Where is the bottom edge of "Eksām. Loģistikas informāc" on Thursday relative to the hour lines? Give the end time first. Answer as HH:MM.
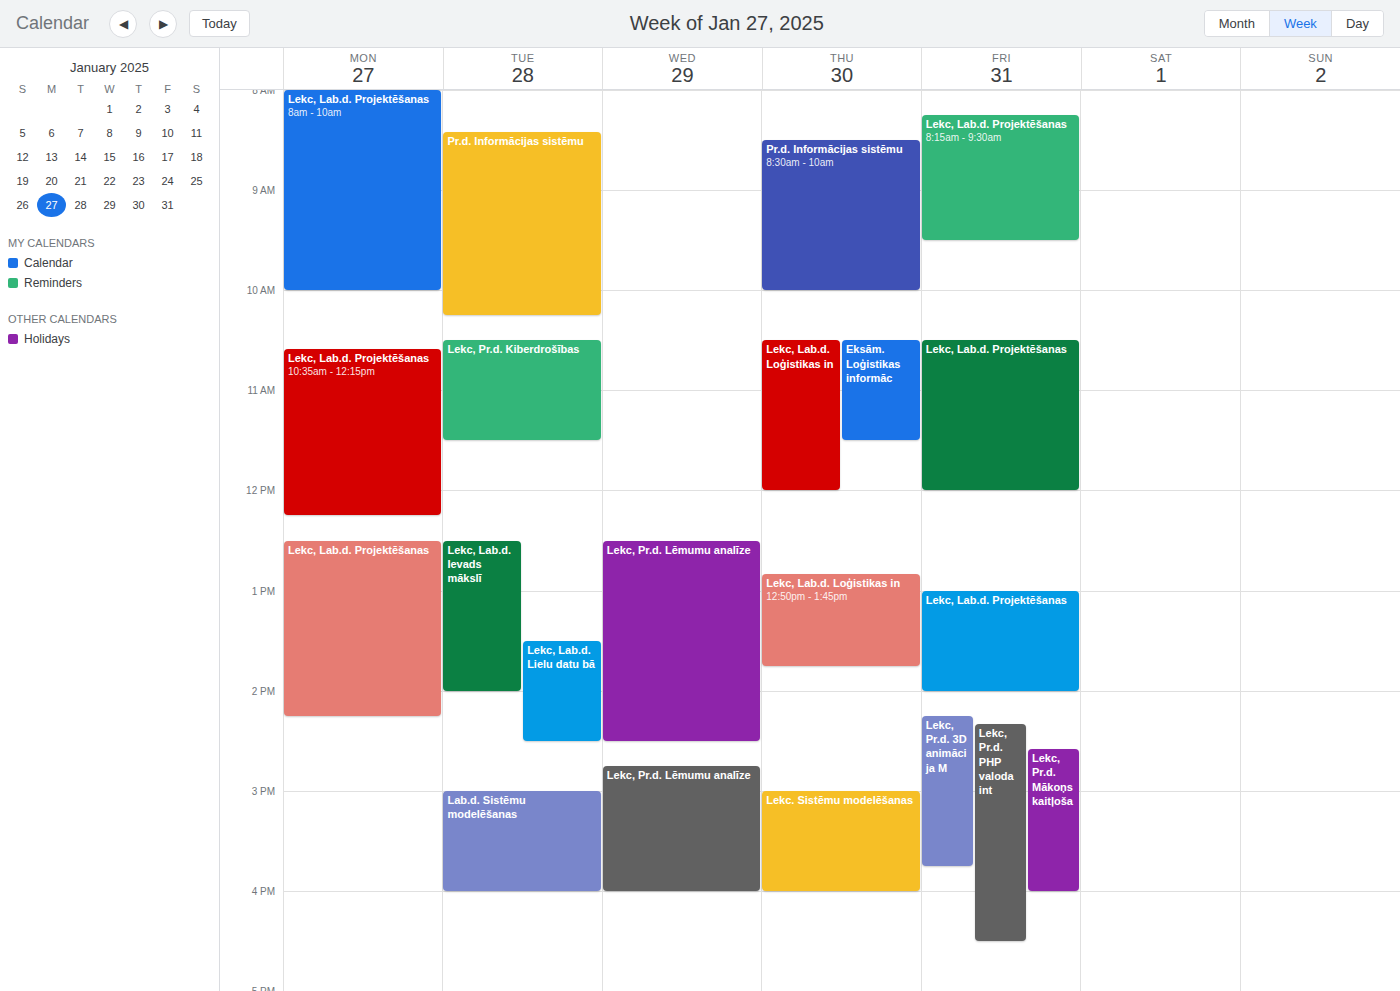
11:30 -- halfway between the 11:00 and 12:00 lines.